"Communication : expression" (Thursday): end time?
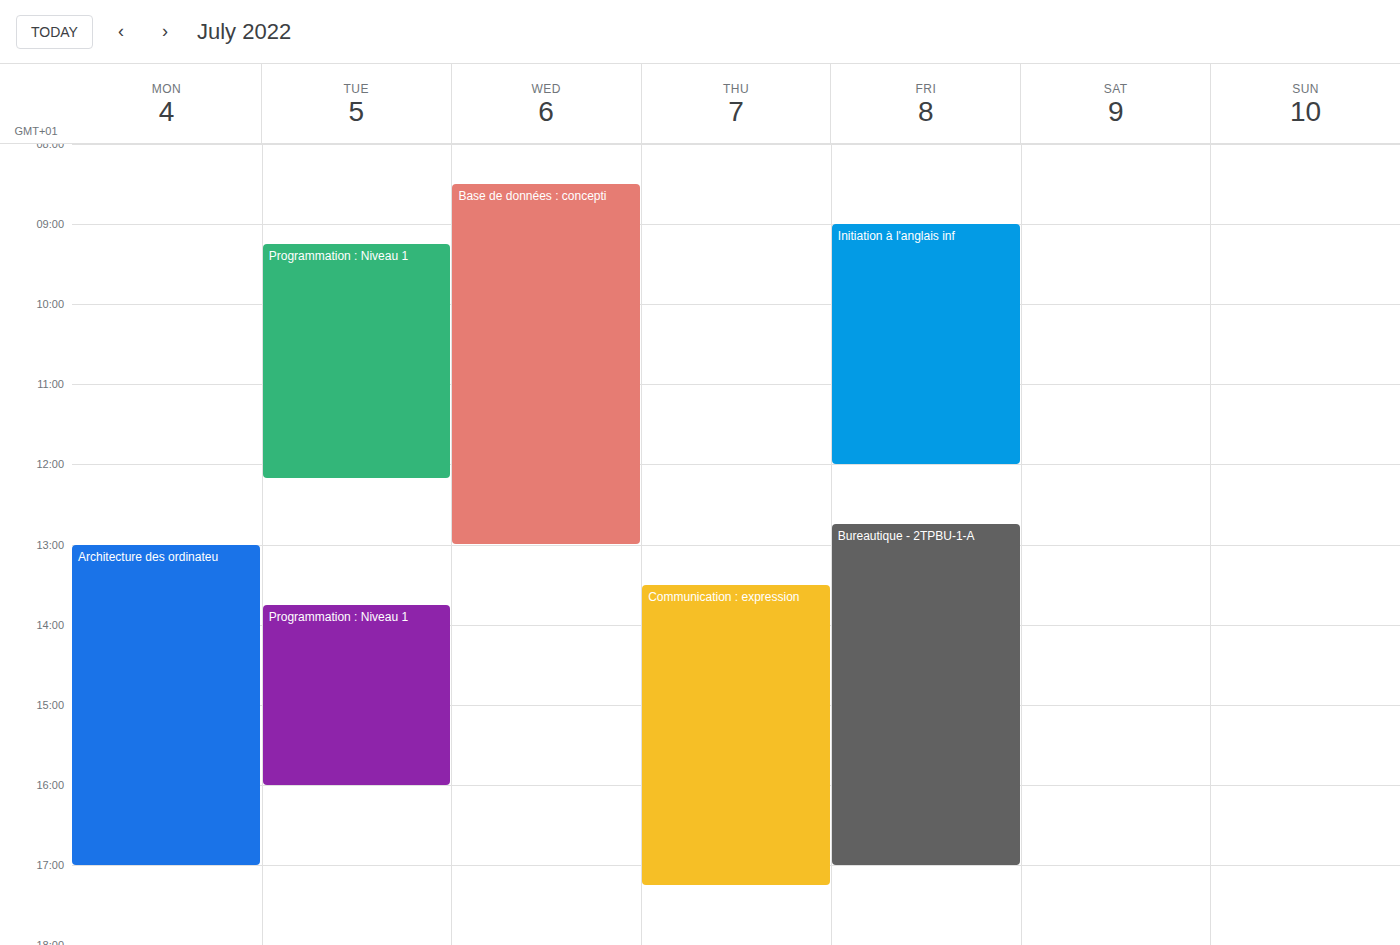
17:15